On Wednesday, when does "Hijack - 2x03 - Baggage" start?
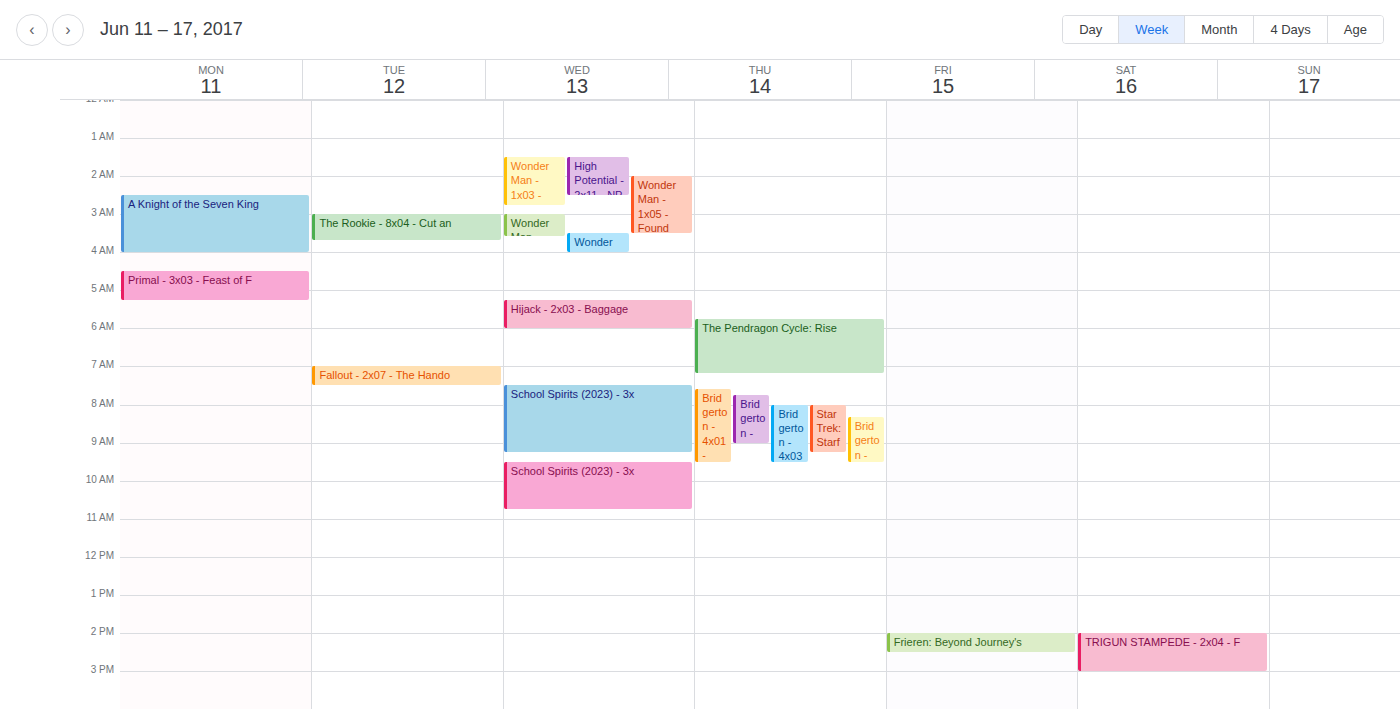
5:15 AM